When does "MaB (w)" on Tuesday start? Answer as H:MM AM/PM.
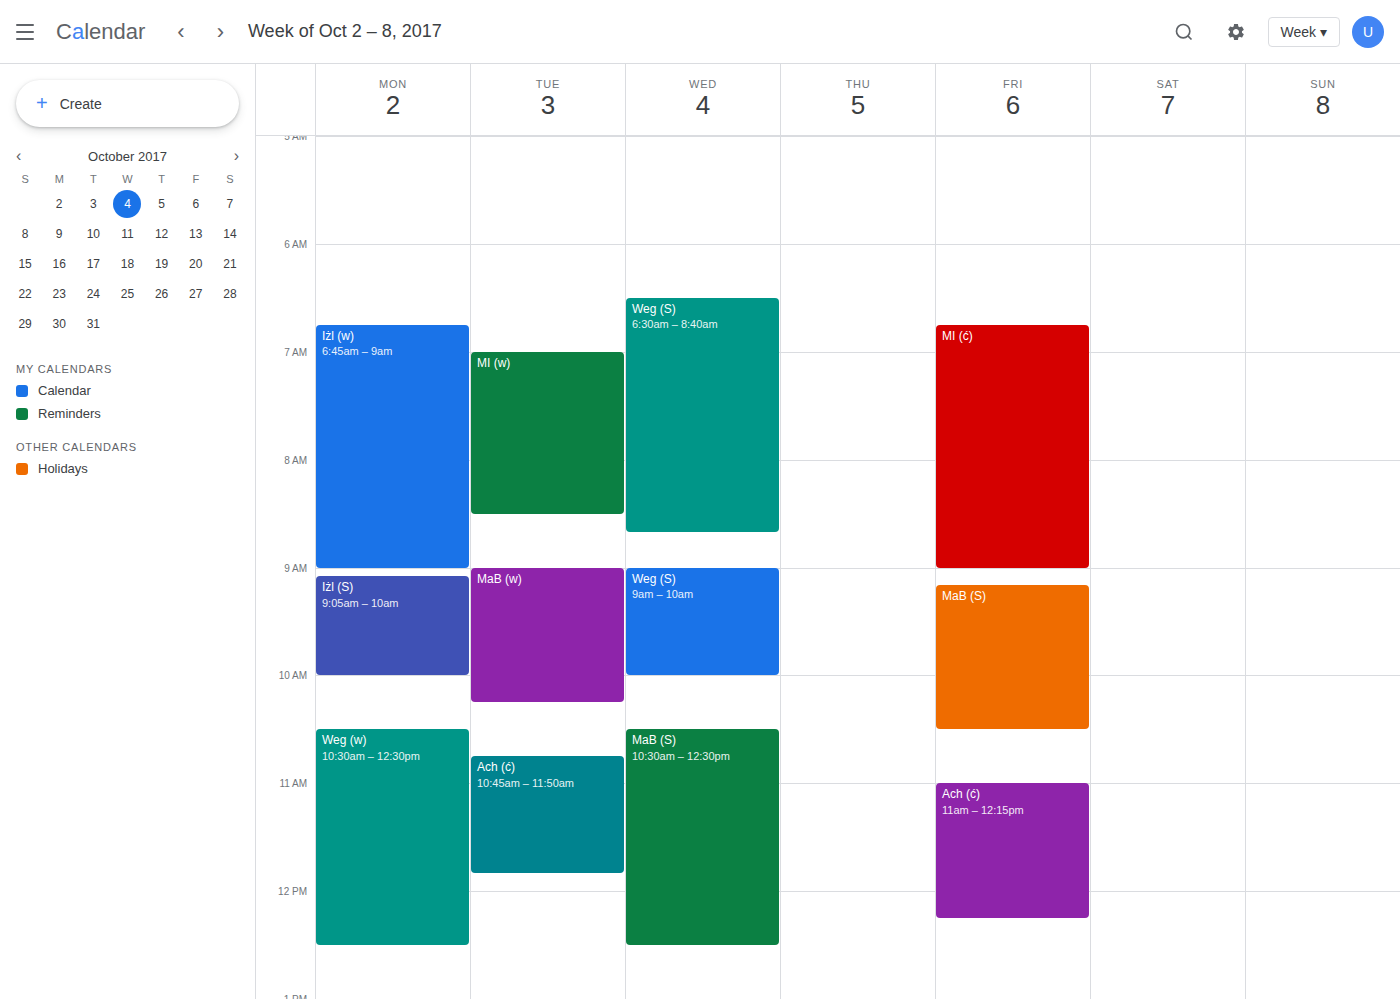
9:00 AM